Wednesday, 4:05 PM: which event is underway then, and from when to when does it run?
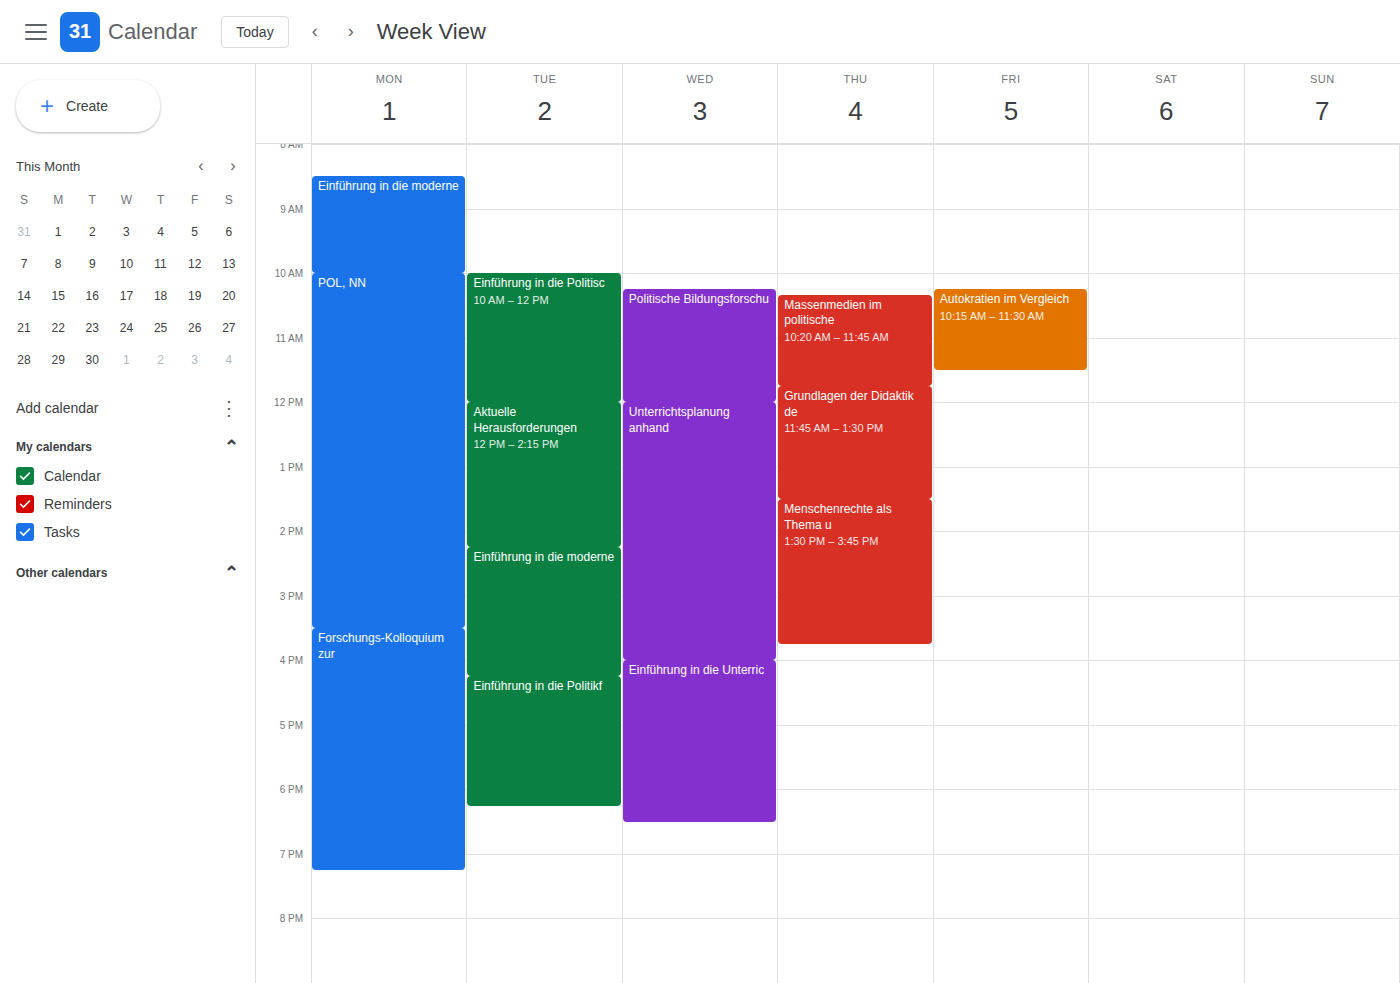
"Einführung in die Unterric", 4:00 PM to 6:30 PM